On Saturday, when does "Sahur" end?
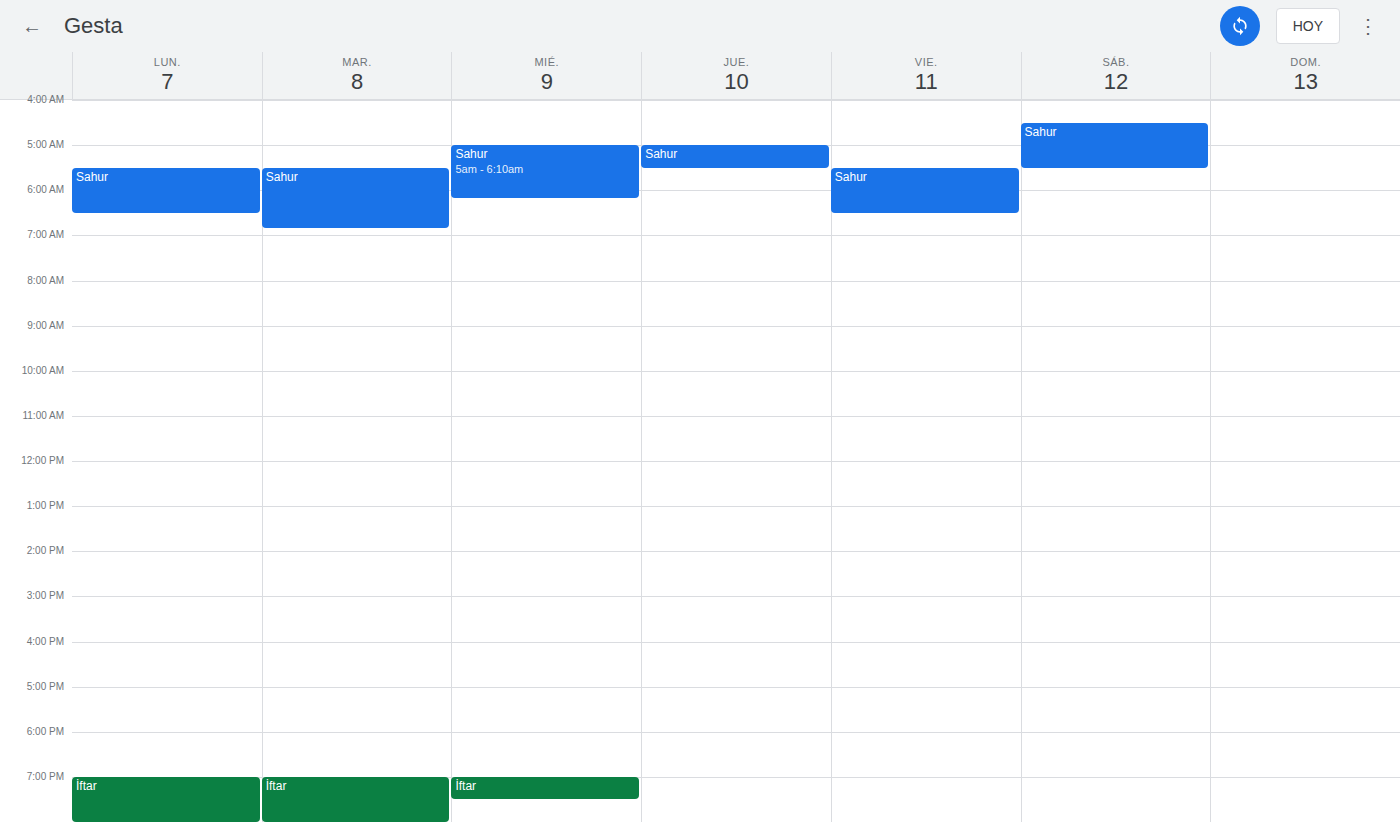
5:30 AM